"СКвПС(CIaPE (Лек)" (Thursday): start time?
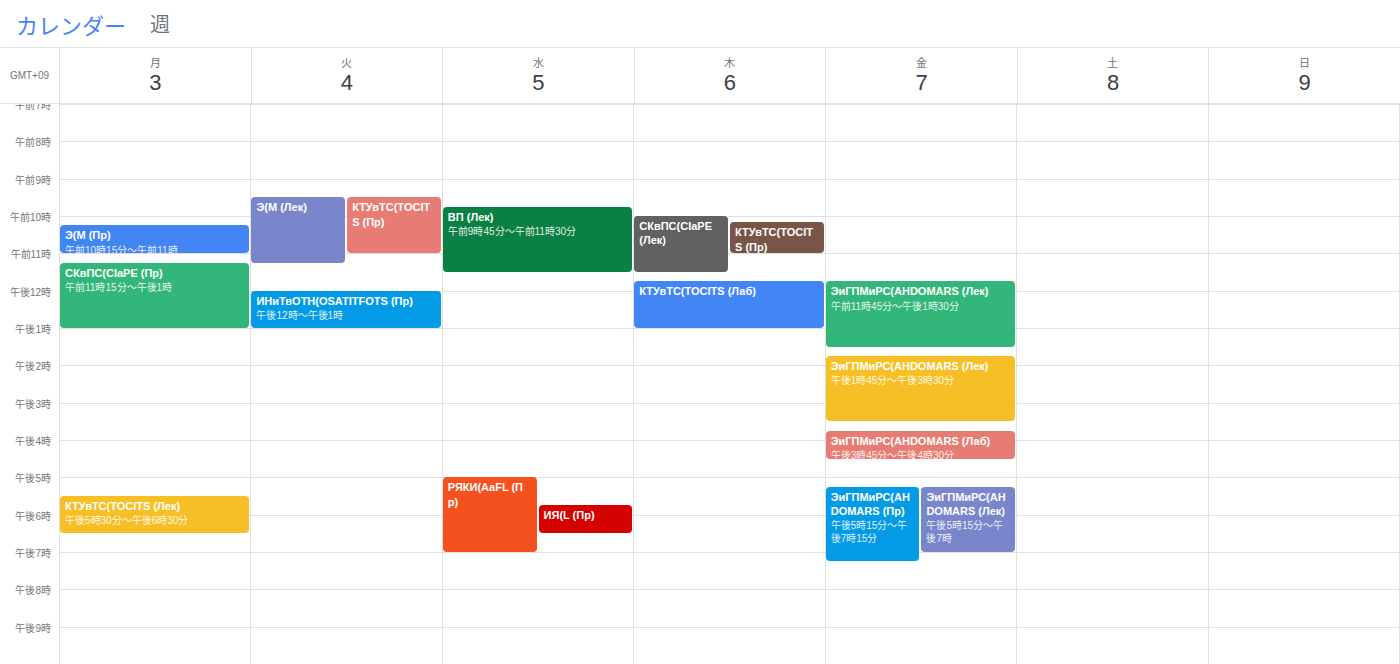
10:00 AM